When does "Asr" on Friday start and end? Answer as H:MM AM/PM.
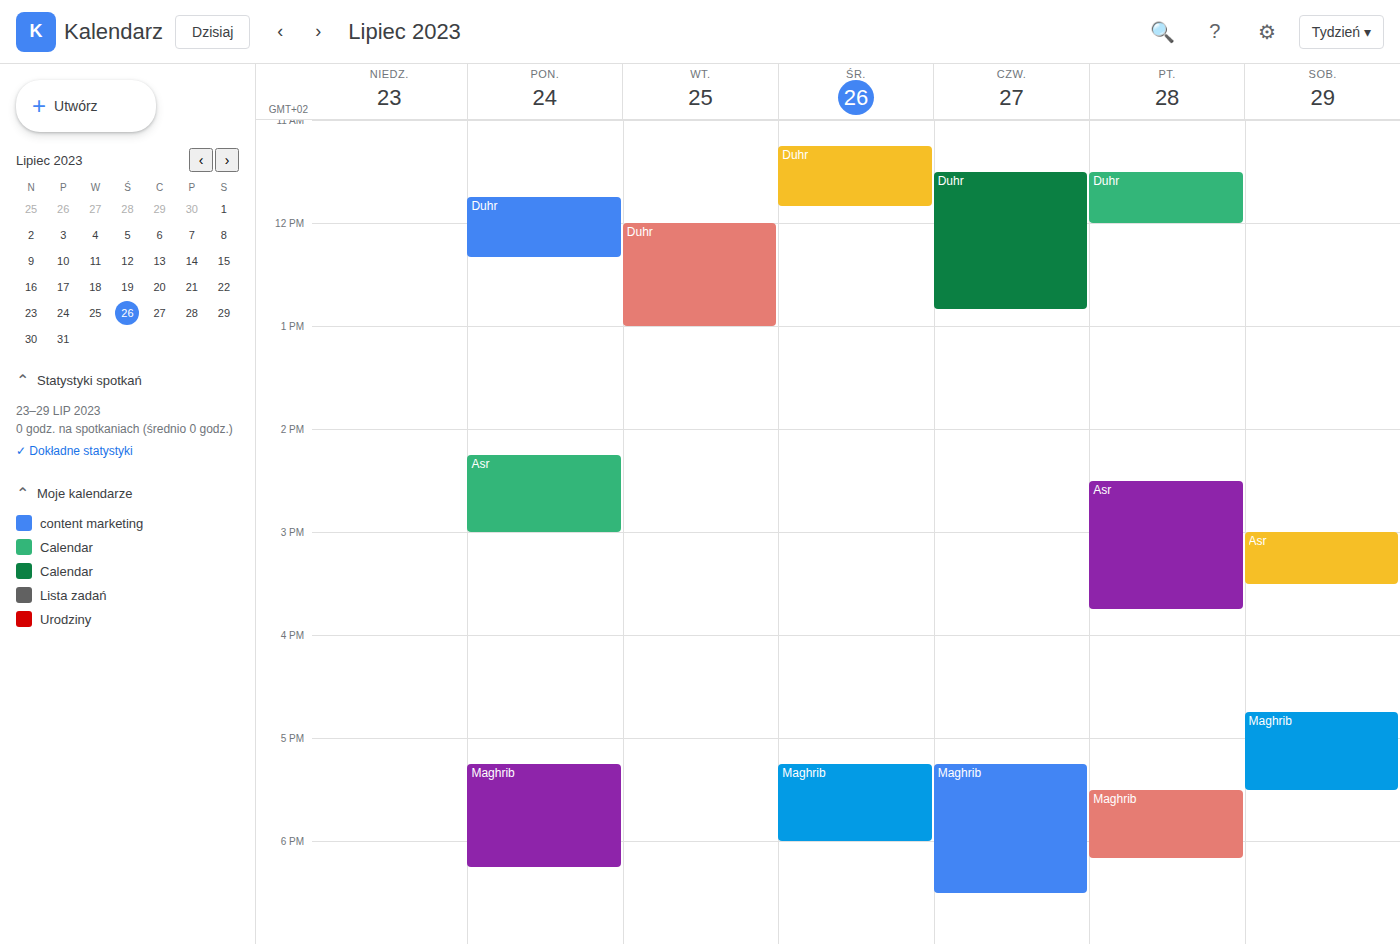
2:30 PM to 3:45 PM